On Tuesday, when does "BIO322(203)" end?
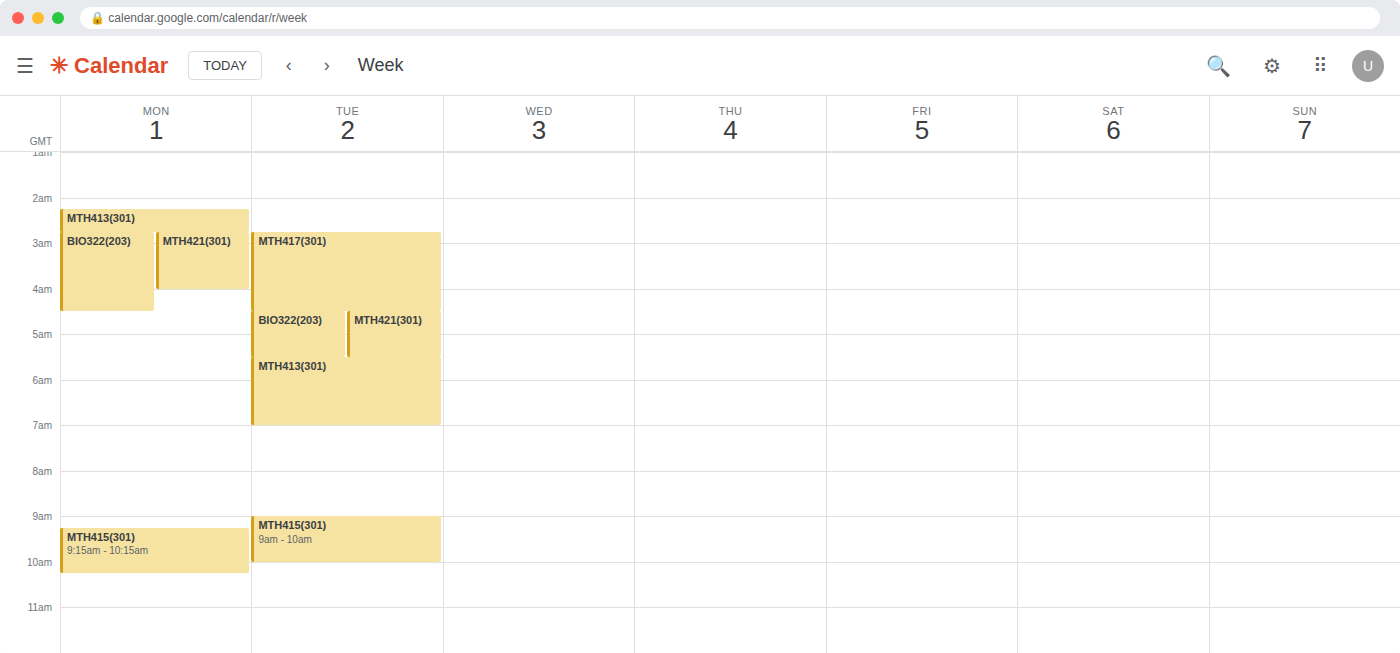
5:30 AM